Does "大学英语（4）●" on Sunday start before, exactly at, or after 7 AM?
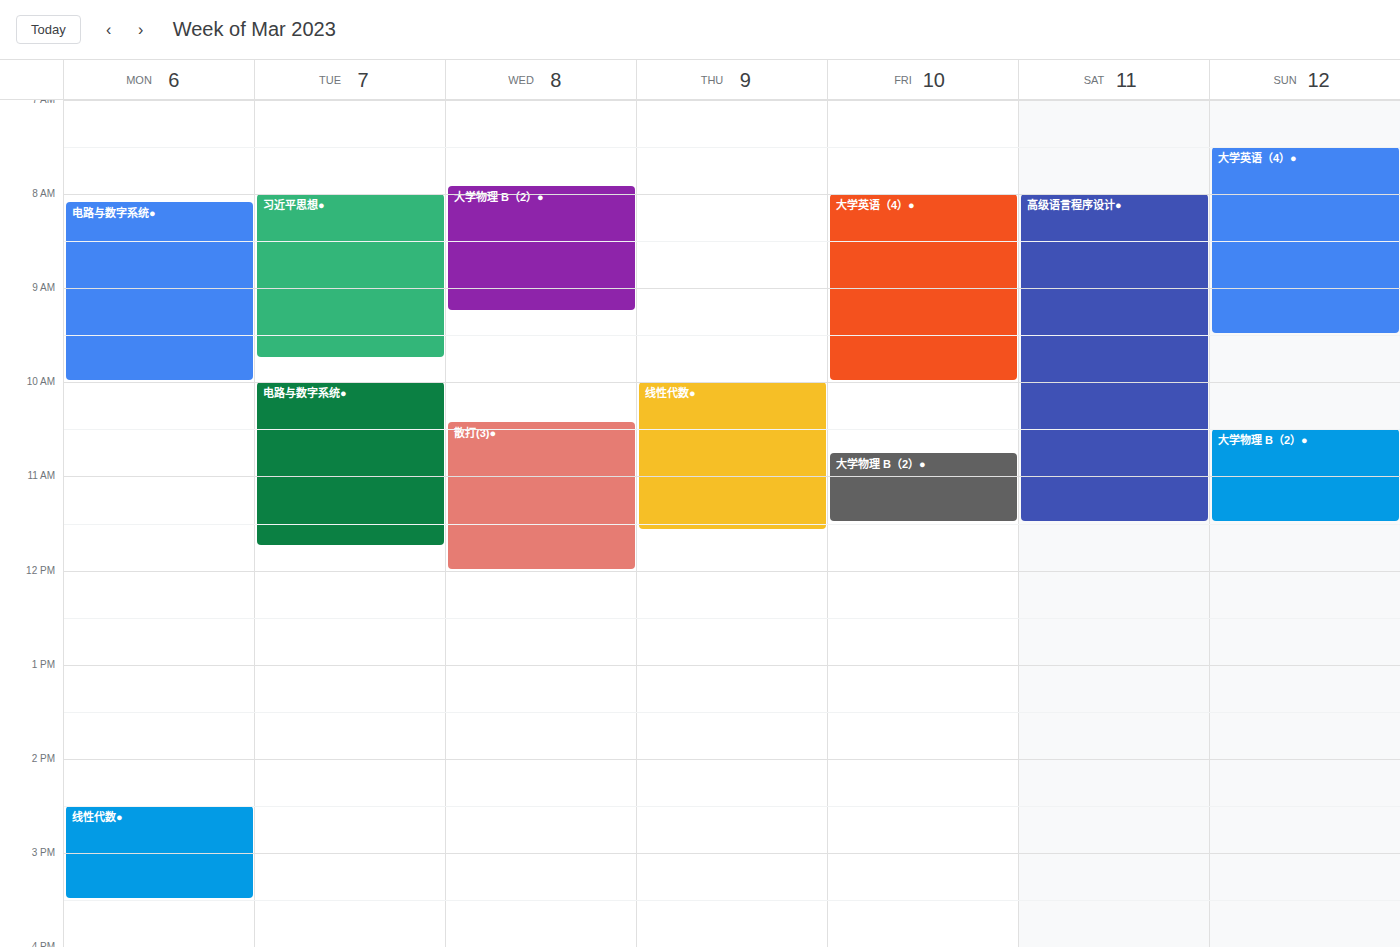
7:30 AM -- after 7 AM, 30 minutes below the 7 AM line.